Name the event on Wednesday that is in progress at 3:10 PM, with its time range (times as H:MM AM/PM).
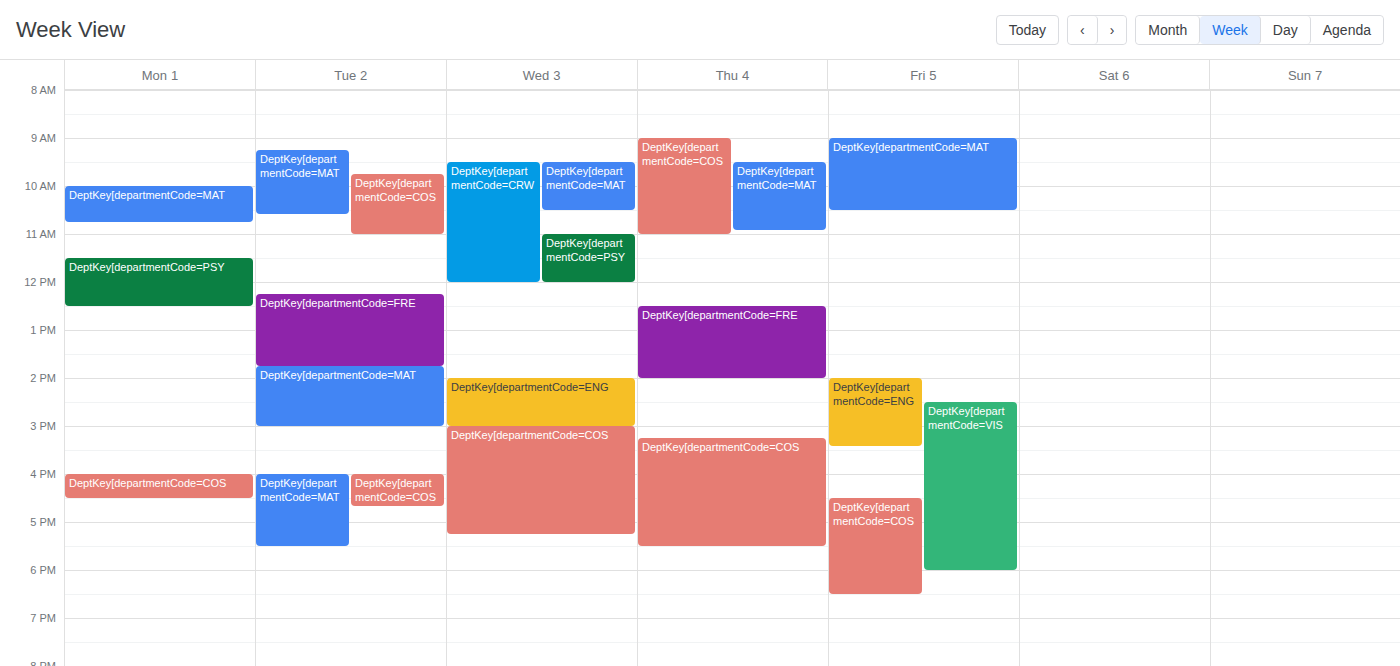
"DeptKey[departmentCode=COS", 3:00 PM to 5:15 PM